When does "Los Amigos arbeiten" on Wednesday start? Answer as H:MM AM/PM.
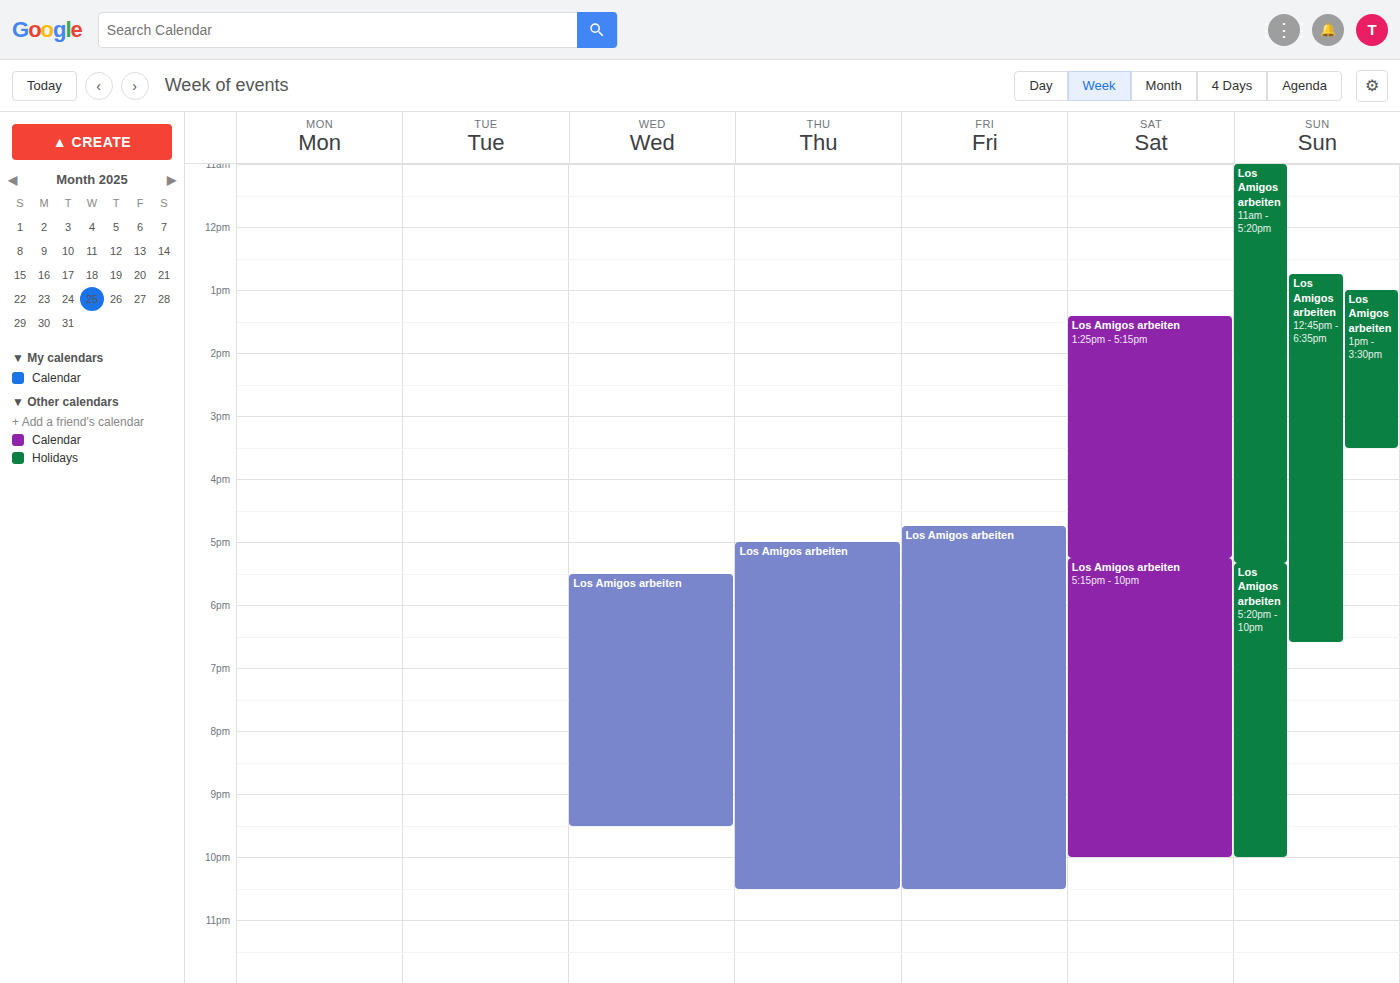
5:30 PM